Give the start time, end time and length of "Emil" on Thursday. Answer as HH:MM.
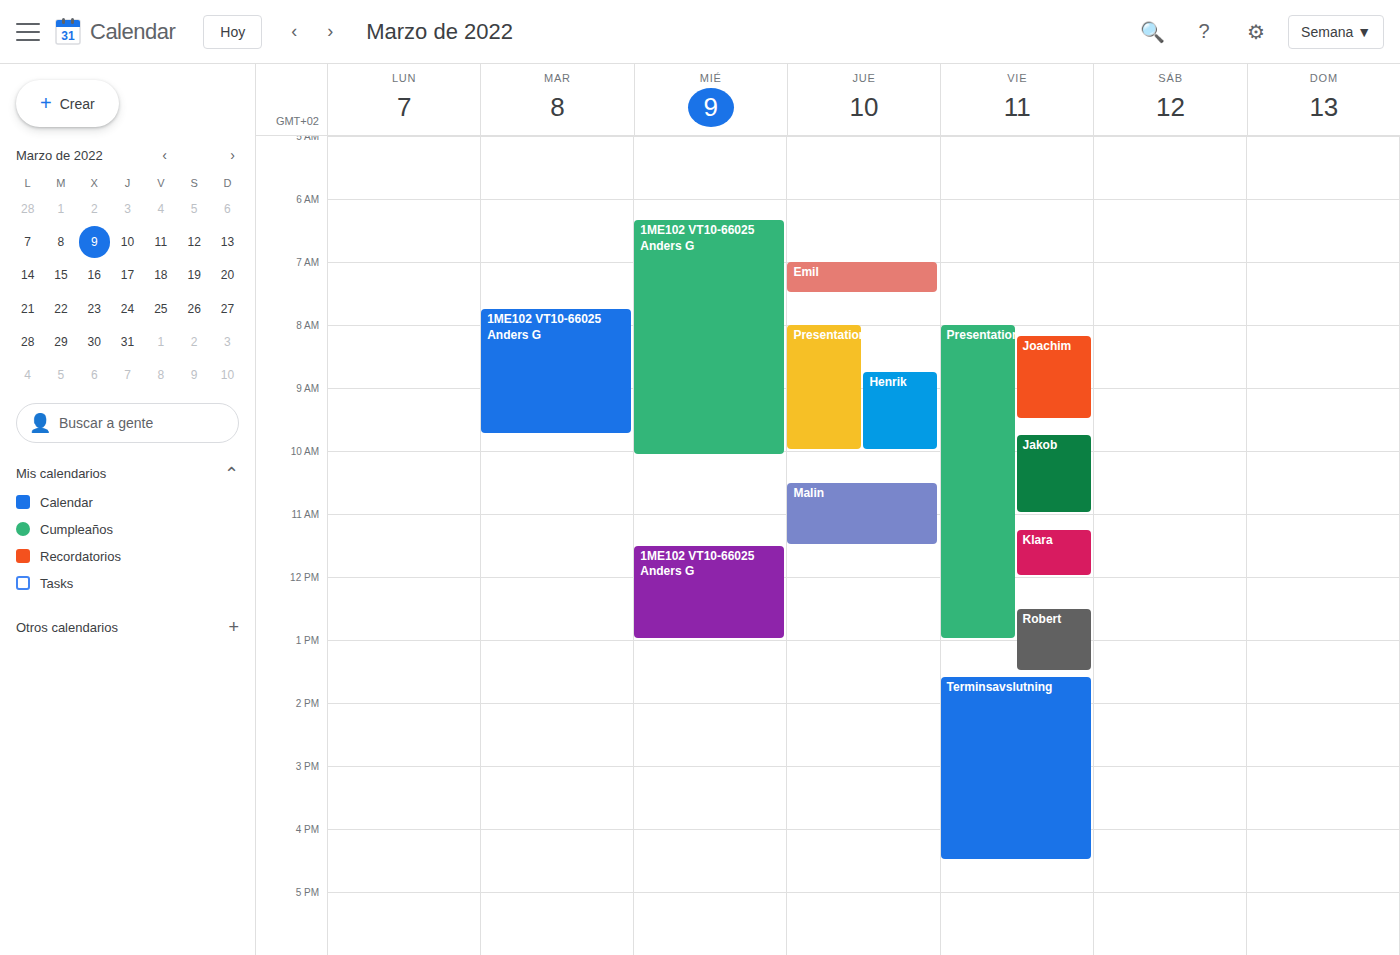
07:00 to 07:30, 30 minutes